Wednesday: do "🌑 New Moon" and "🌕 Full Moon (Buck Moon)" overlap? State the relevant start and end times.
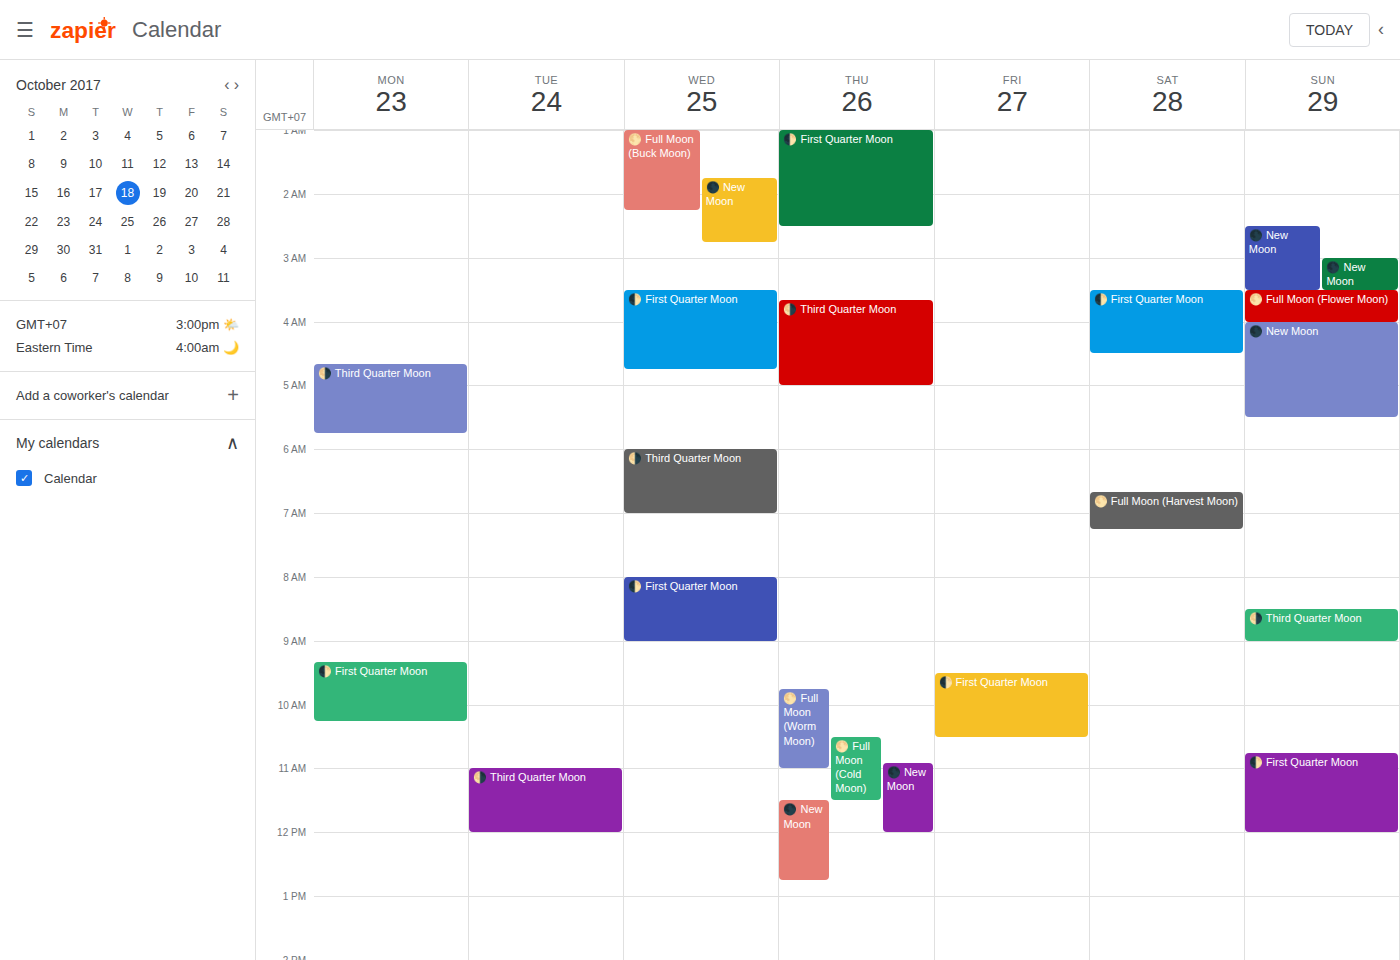
"🌑 New Moon" starts at 1:45 AM, before "🌕 Full Moon (Buck Moon)" ends at 2:15 AM -- they overlap.